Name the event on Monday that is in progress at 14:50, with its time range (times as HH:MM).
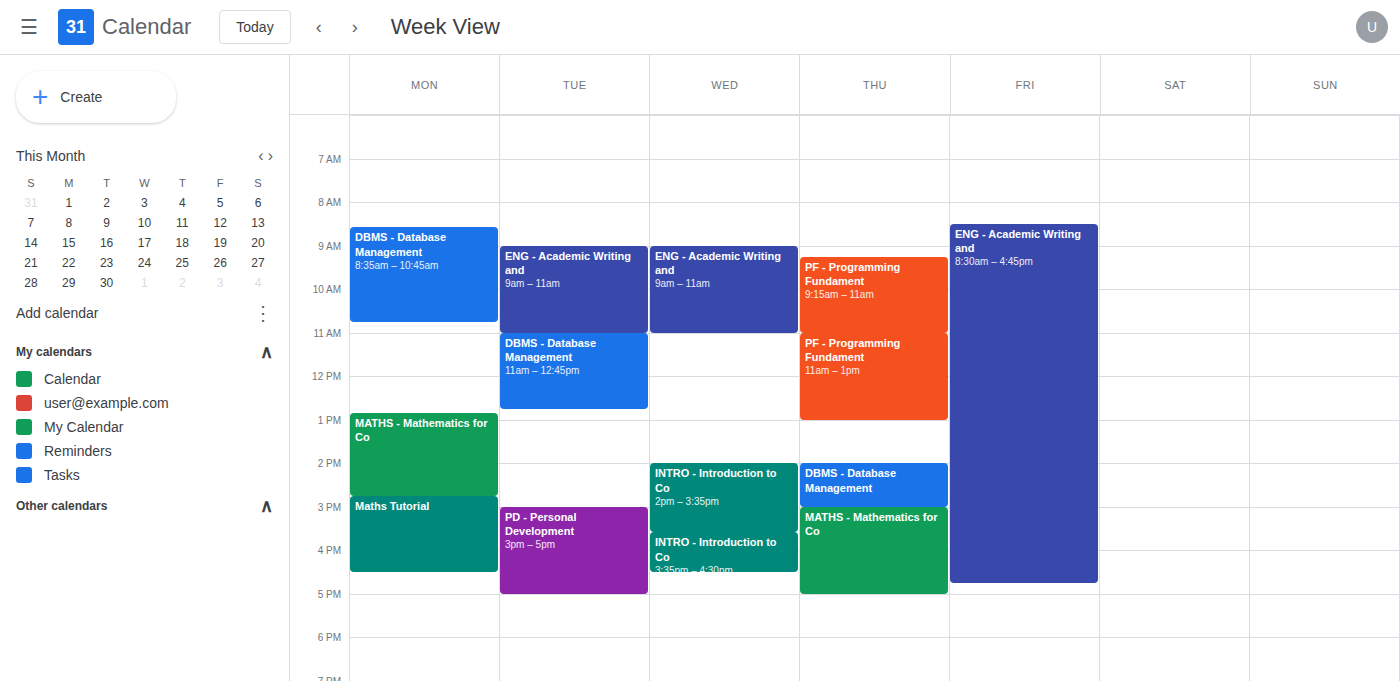
"Maths Tutorial", 14:45 to 16:30